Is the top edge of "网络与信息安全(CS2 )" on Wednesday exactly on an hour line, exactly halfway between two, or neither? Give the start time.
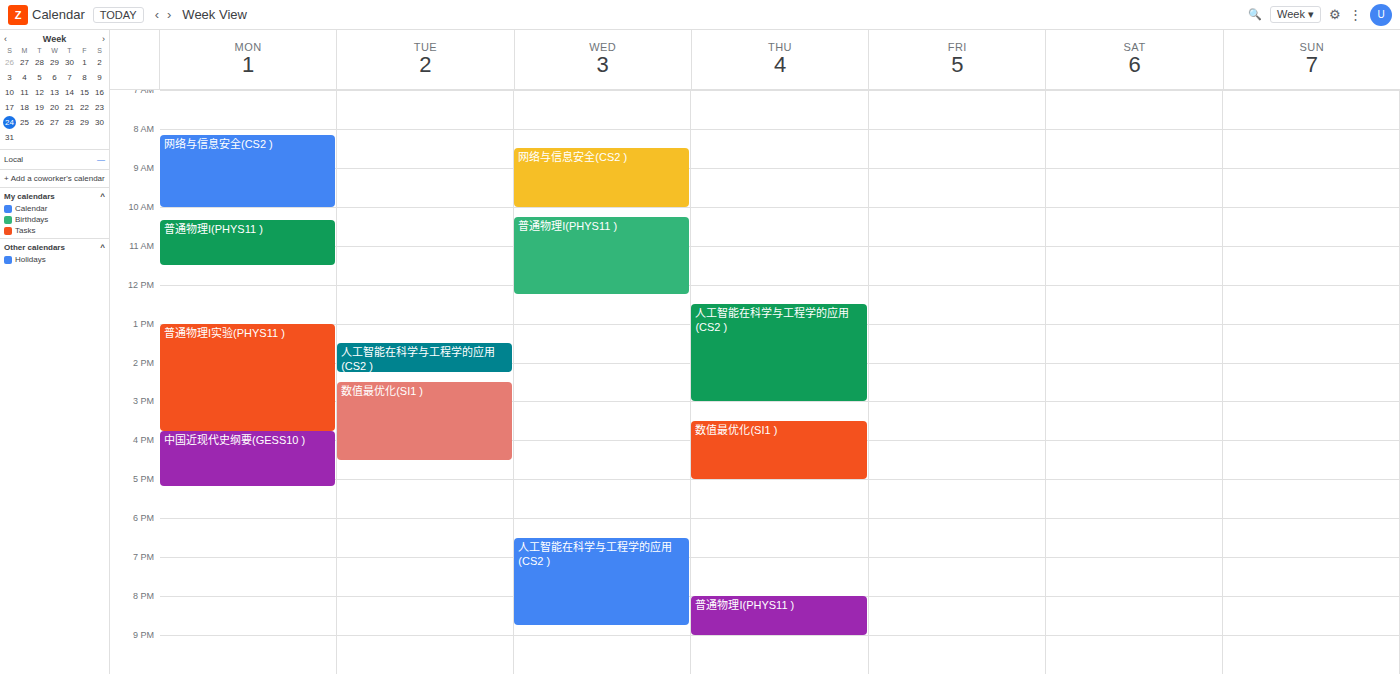
8:30 AM -- halfway between the 8 AM and 9 AM lines.